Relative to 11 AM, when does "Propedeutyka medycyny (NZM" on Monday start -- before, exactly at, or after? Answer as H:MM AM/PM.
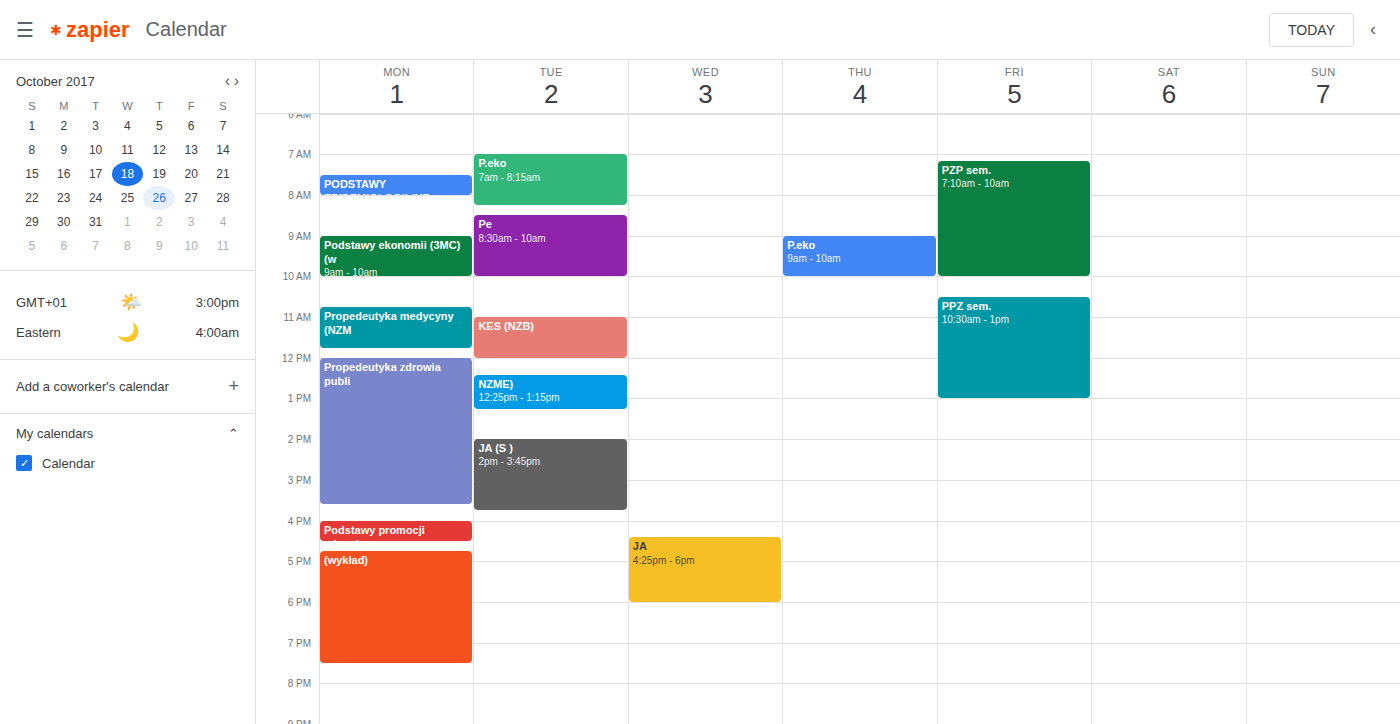
10:45 AM -- before 11 AM, 15 minutes above the 11 AM line.